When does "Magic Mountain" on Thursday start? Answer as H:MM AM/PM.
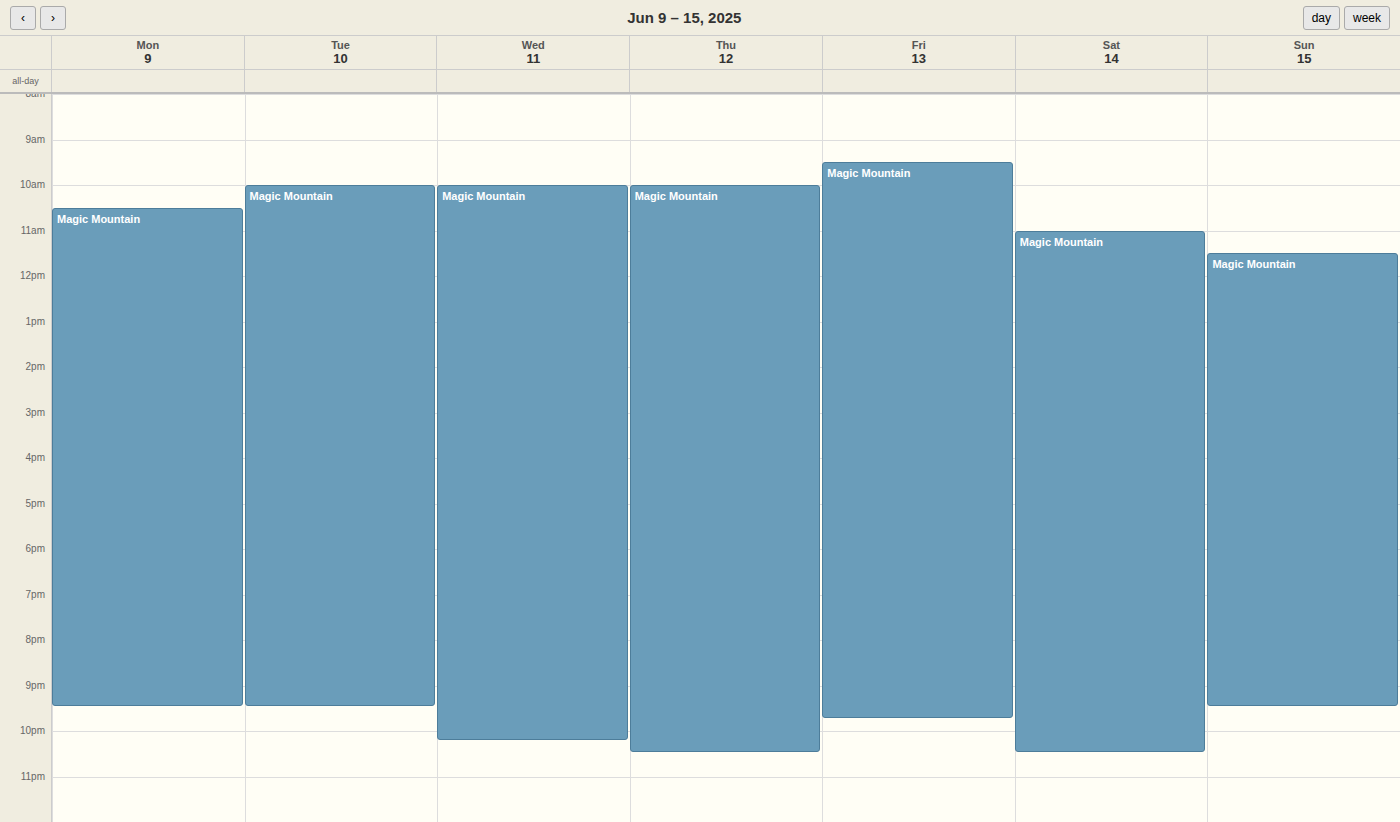
10:00 AM